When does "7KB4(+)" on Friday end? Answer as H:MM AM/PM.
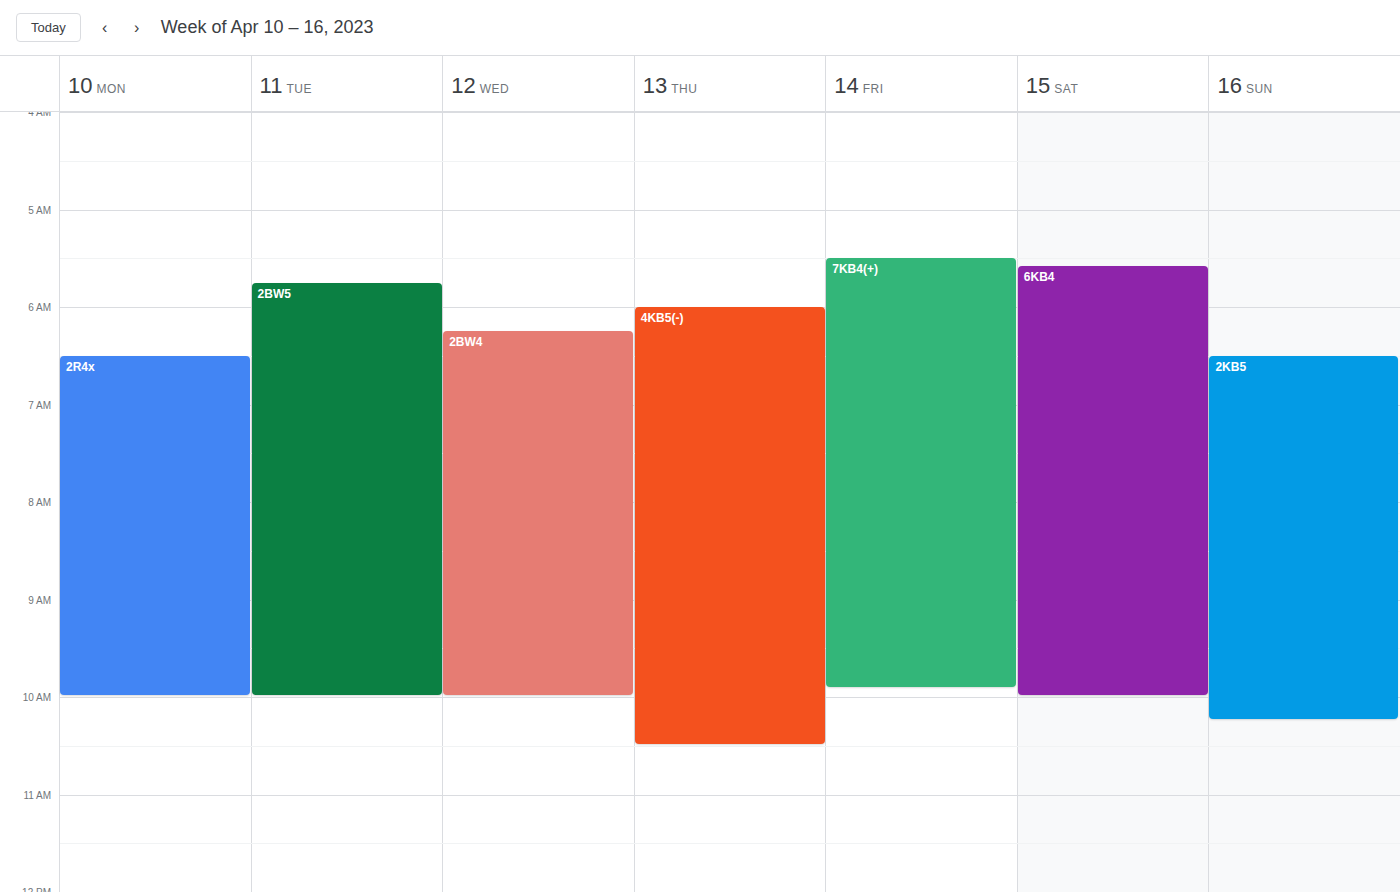
9:55 AM